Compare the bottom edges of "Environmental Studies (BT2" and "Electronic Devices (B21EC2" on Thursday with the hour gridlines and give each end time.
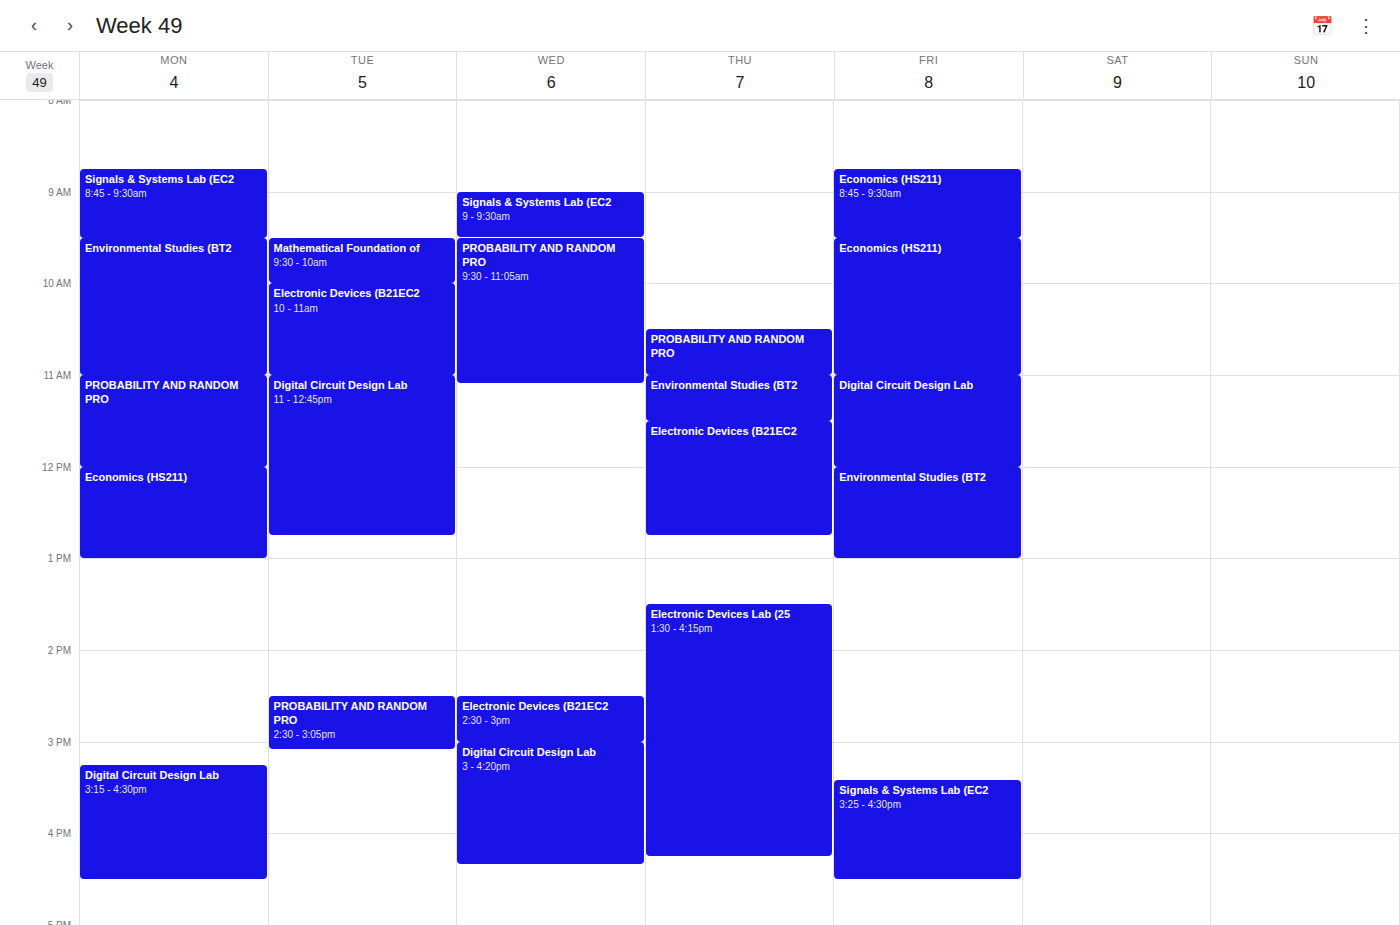
"Environmental Studies (BT2": 11:30 AM, halfway between the 11 AM and 12 PM lines. "Electronic Devices (B21EC2": 12:45 PM, neither: three quarters of the way from the 12 PM line to the 1 PM line.